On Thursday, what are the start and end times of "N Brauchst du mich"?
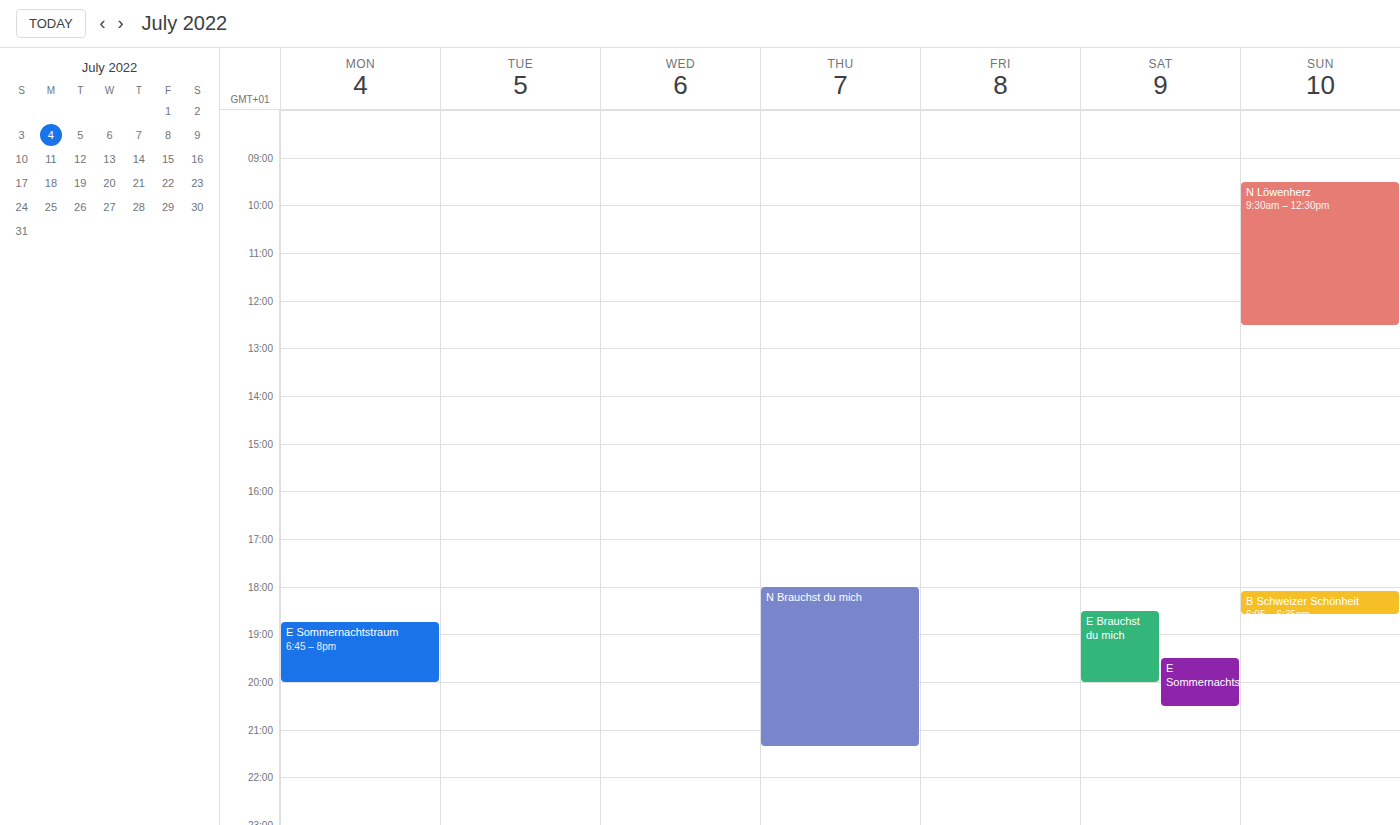
6:00 PM to 9:20 PM